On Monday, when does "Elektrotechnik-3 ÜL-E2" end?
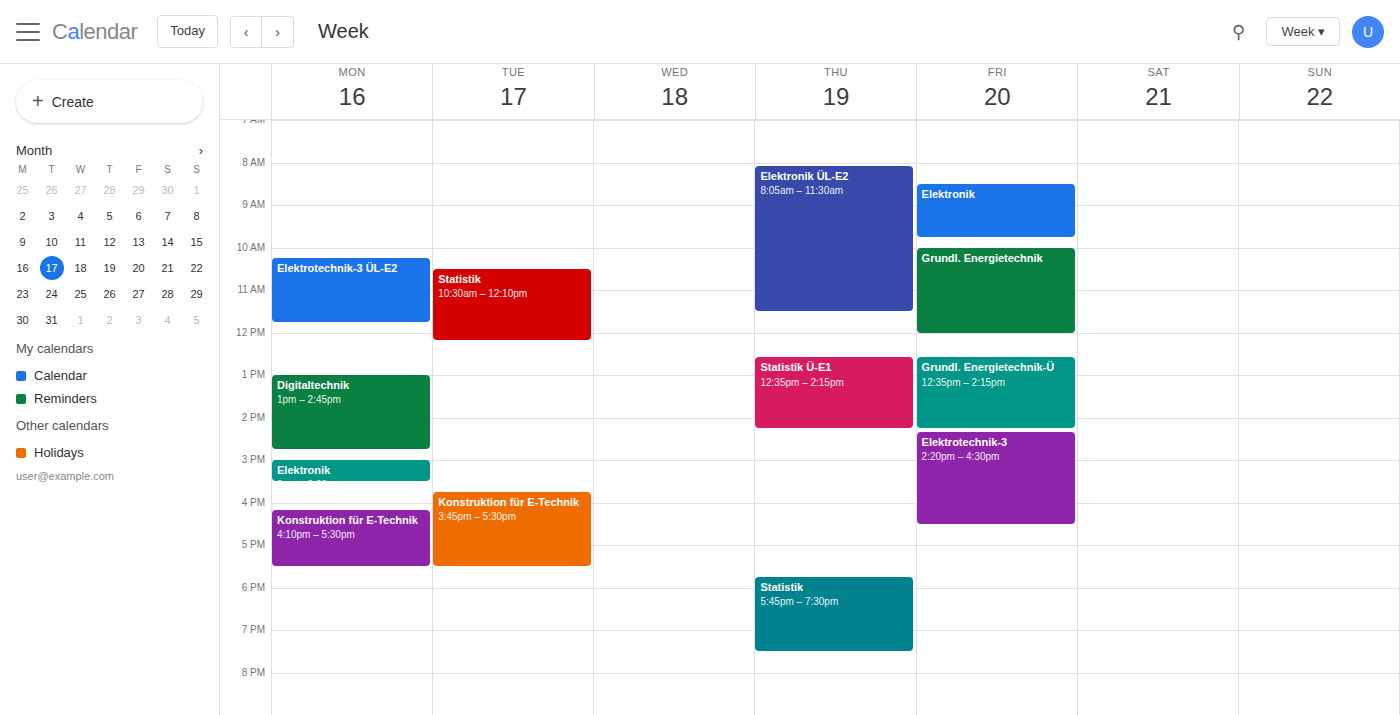
11:45 AM